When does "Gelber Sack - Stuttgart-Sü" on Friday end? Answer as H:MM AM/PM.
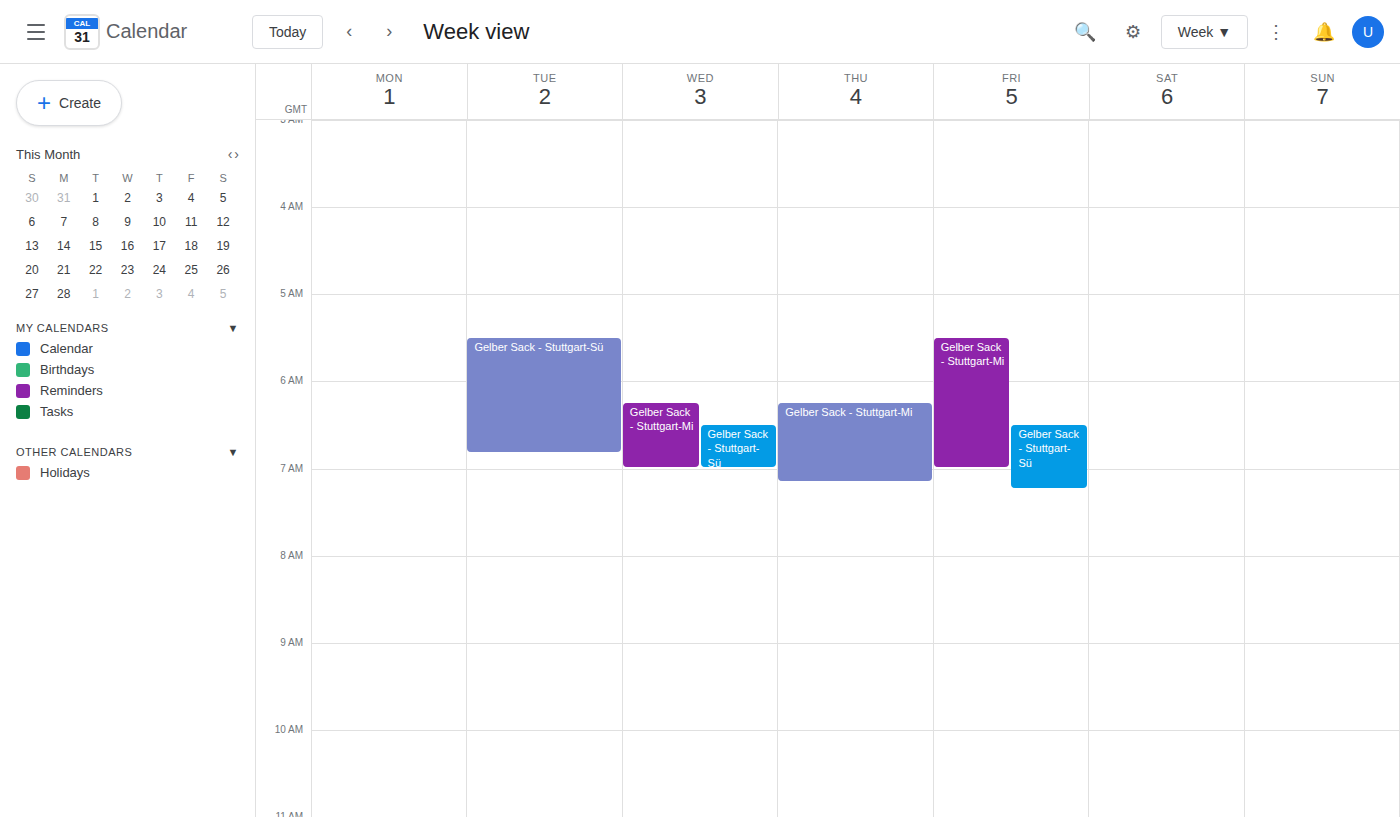
7:15 AM